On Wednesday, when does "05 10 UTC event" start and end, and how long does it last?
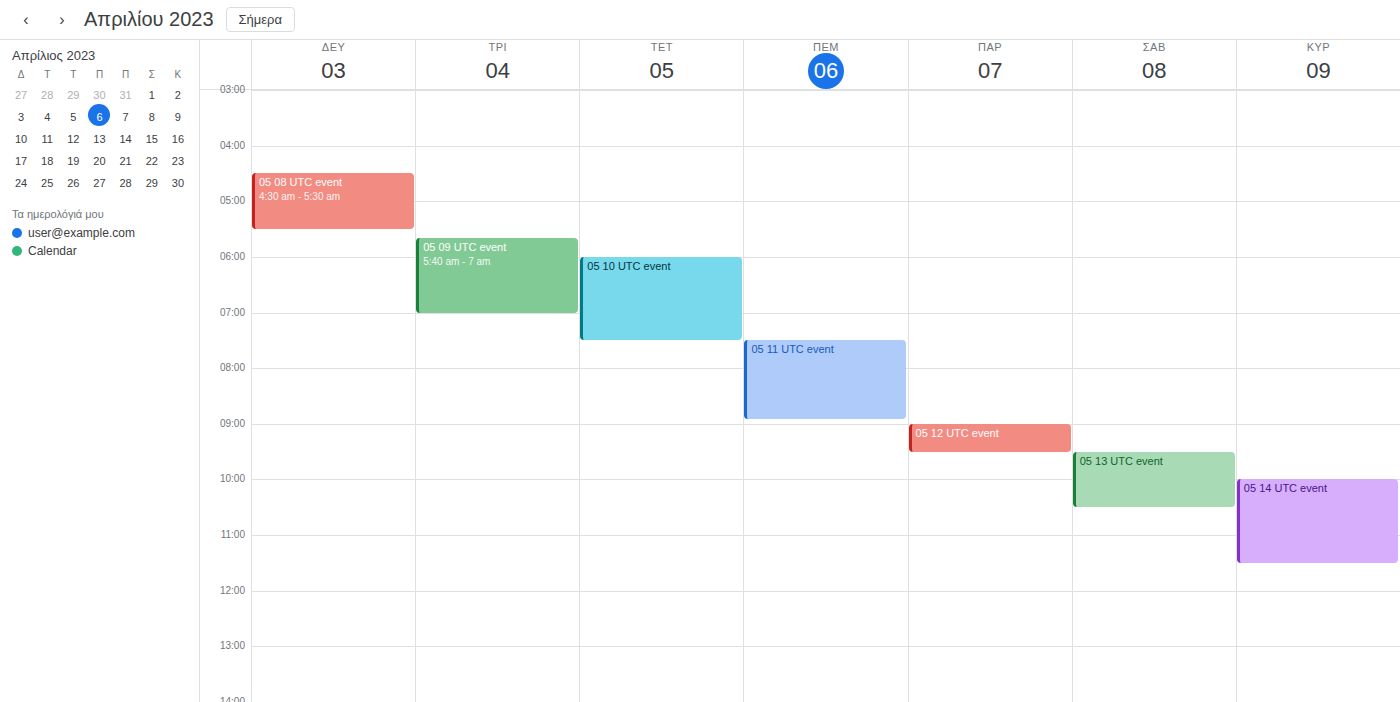
6:00 AM to 7:30 AM, 1 hour 30 minutes